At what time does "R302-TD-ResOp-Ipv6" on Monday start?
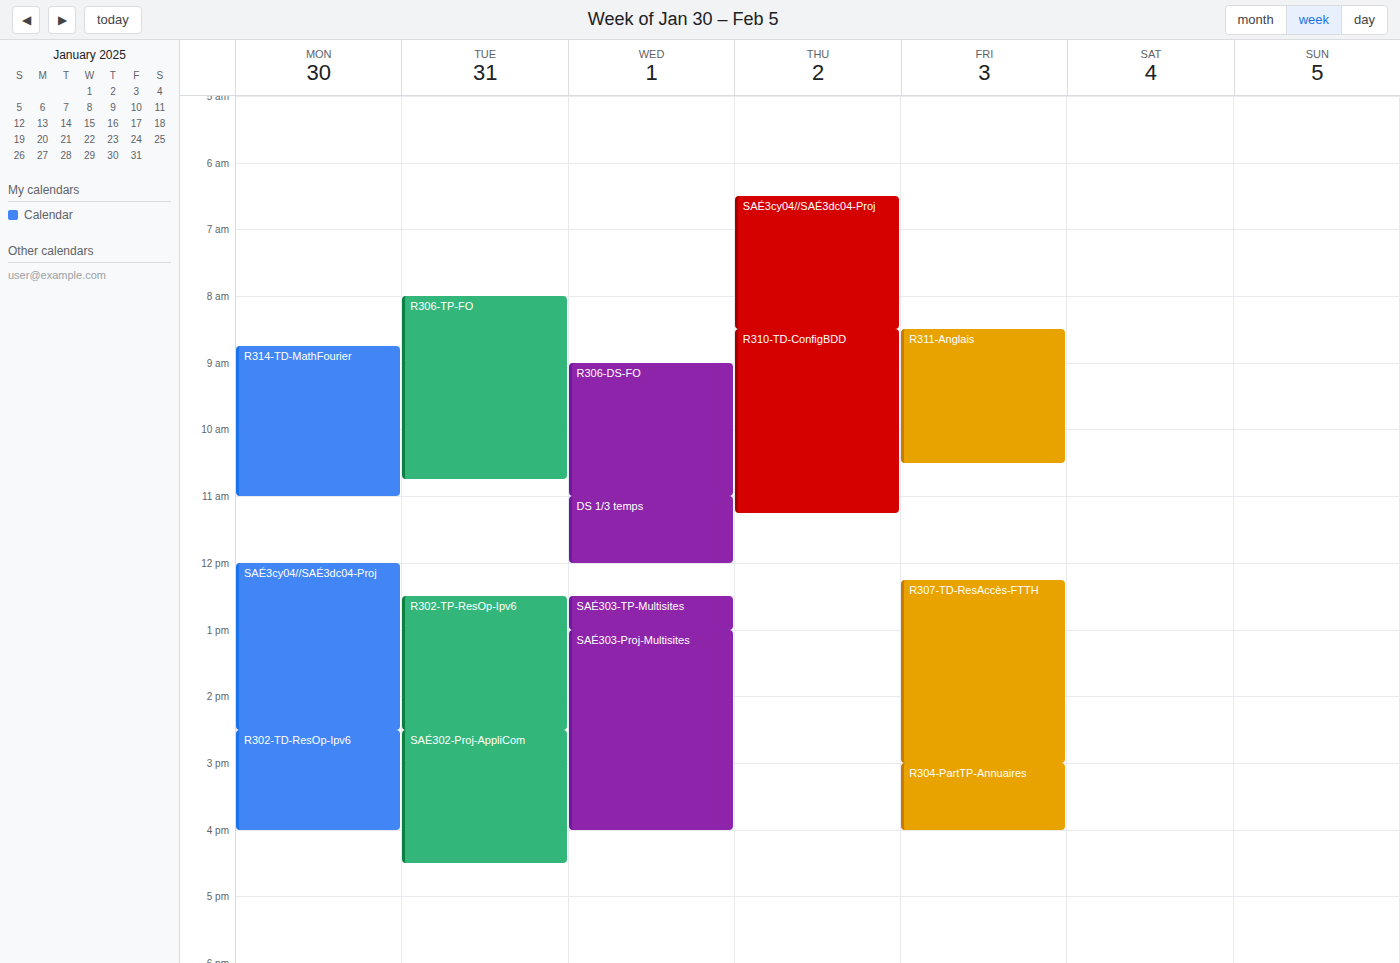
2:30 PM